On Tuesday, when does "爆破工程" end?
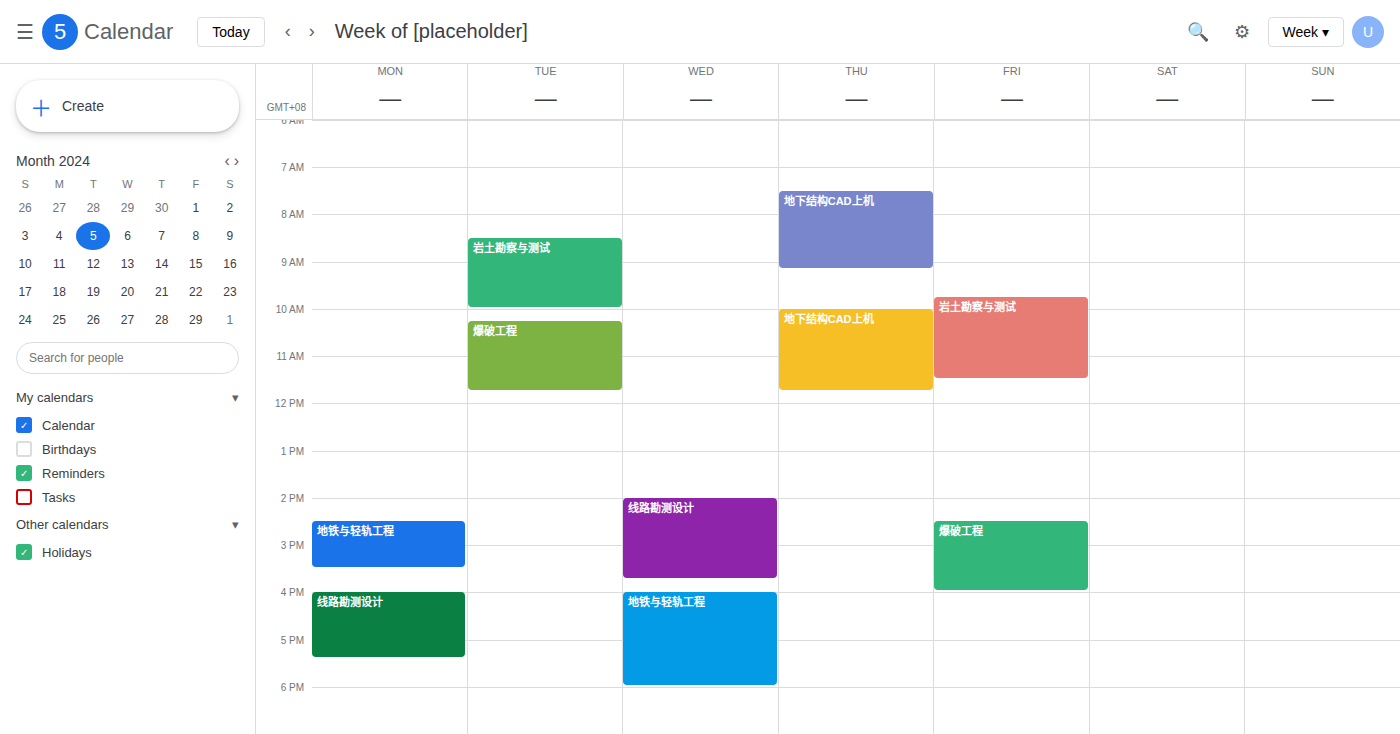
11:45 AM